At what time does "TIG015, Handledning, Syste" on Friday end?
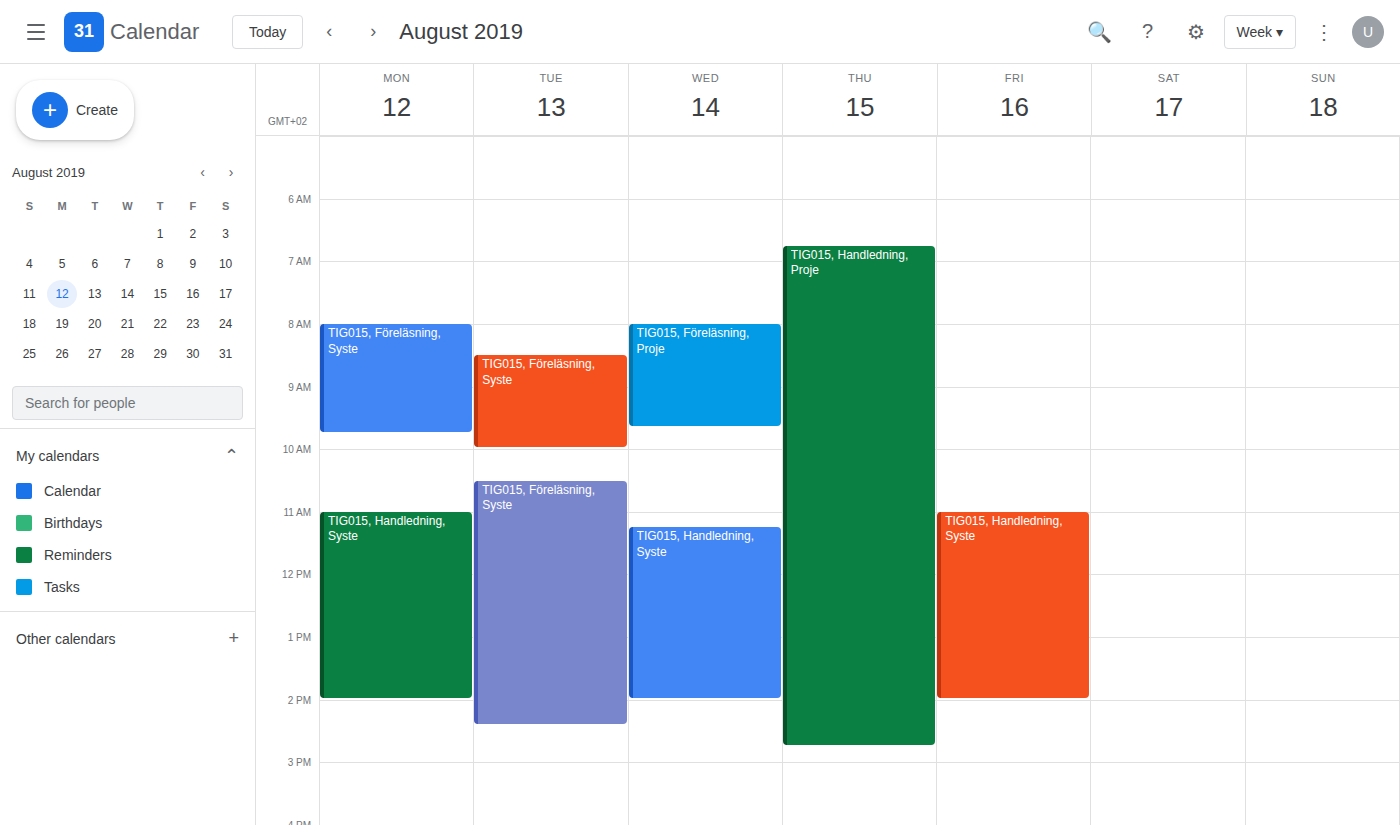
14:00